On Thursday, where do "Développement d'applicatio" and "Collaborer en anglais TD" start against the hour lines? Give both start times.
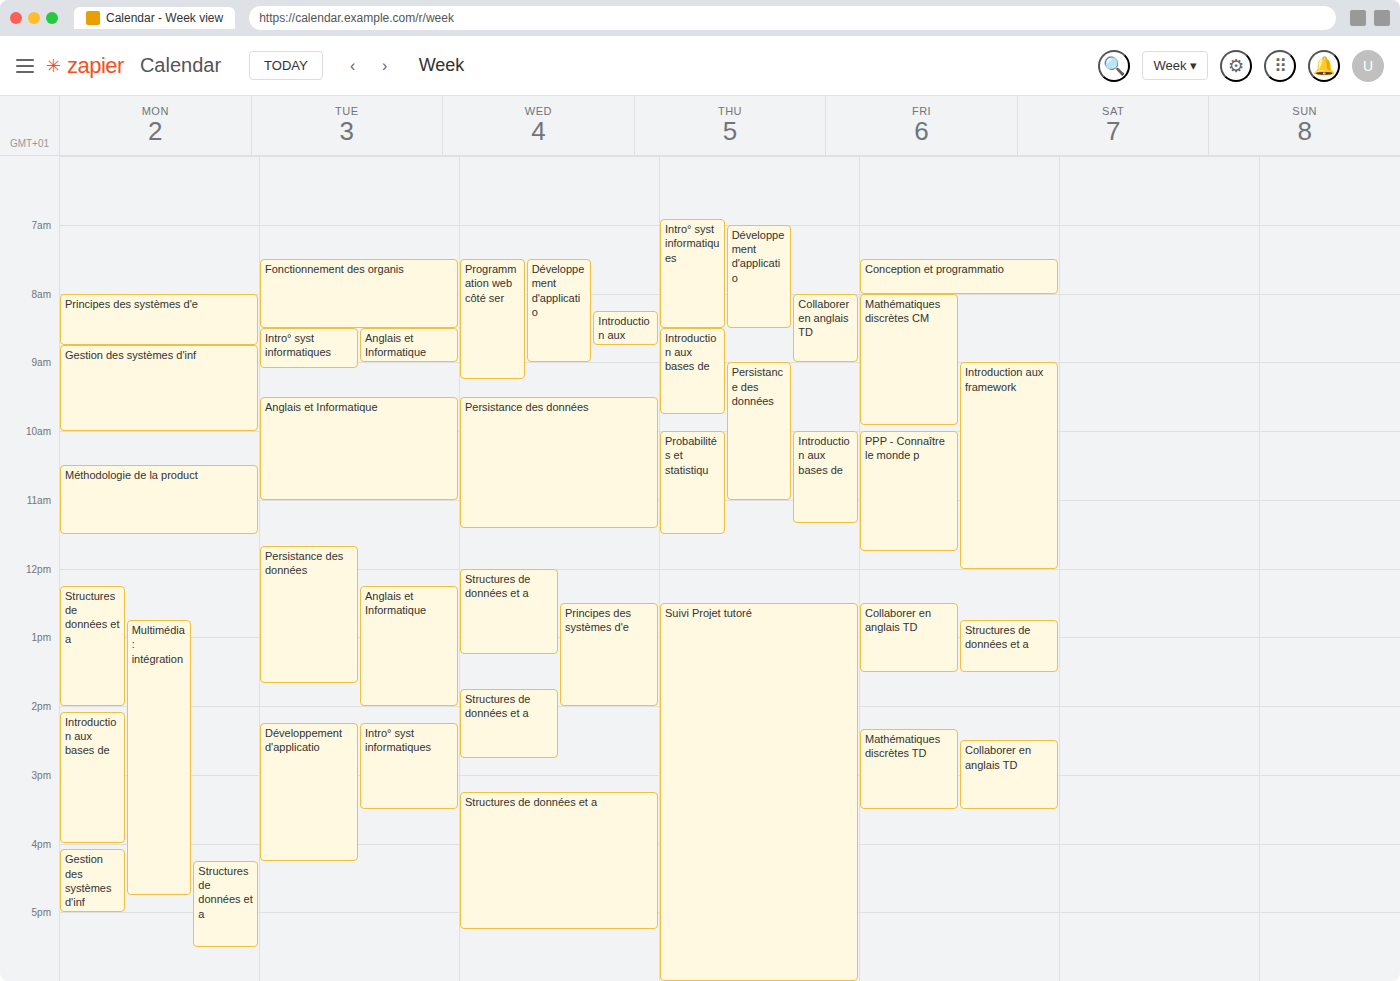
"Développement d'applicatio": 7:00 AM, exactly on the 7 AM line. "Collaborer en anglais TD": 8:00 AM, exactly on the 8 AM line.